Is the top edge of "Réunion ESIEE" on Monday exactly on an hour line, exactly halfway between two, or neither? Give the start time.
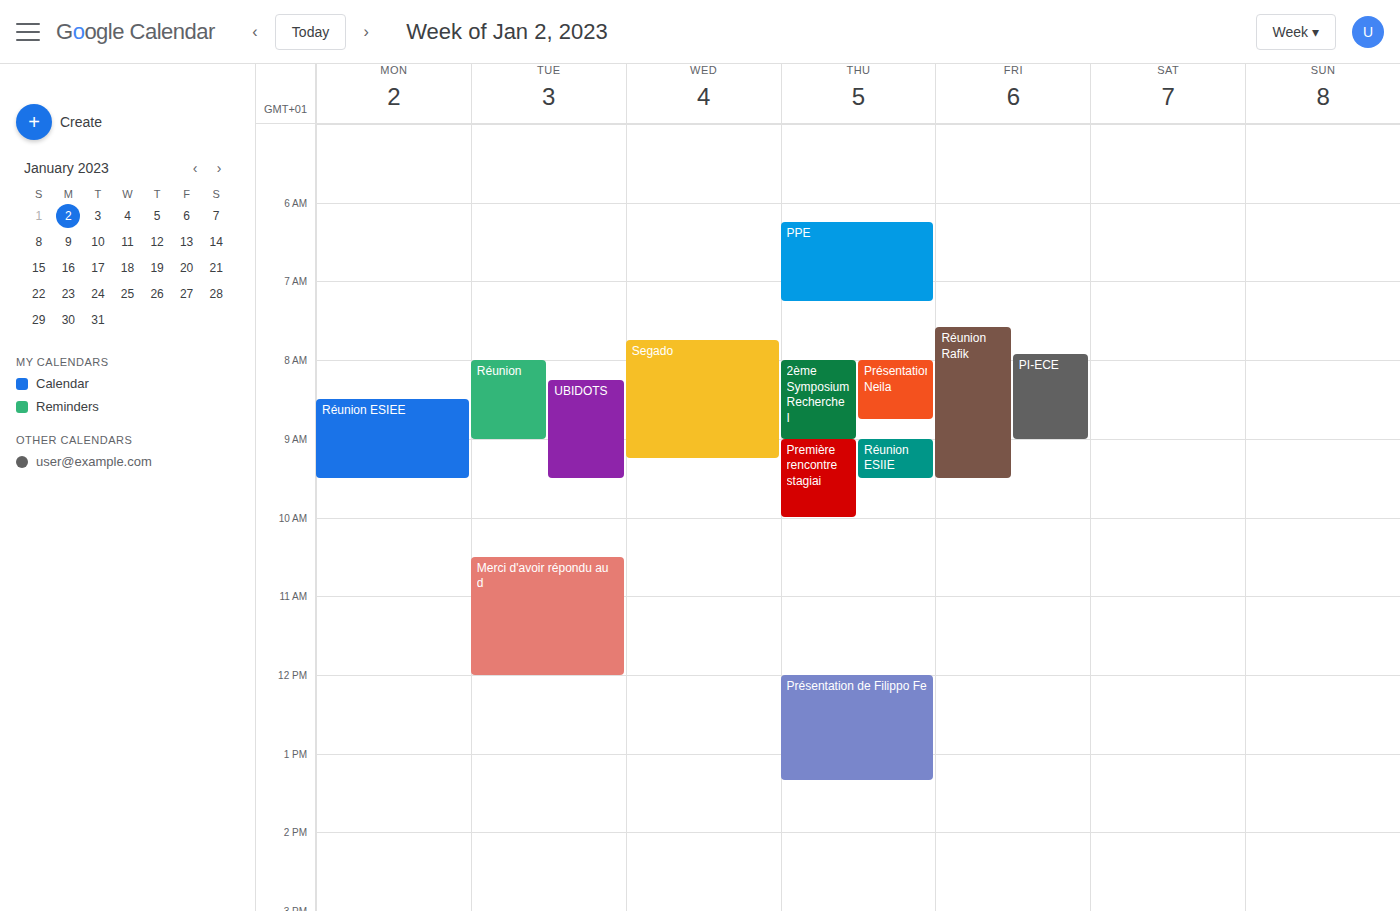
8:30 AM -- halfway between the 8 AM and 9 AM lines.